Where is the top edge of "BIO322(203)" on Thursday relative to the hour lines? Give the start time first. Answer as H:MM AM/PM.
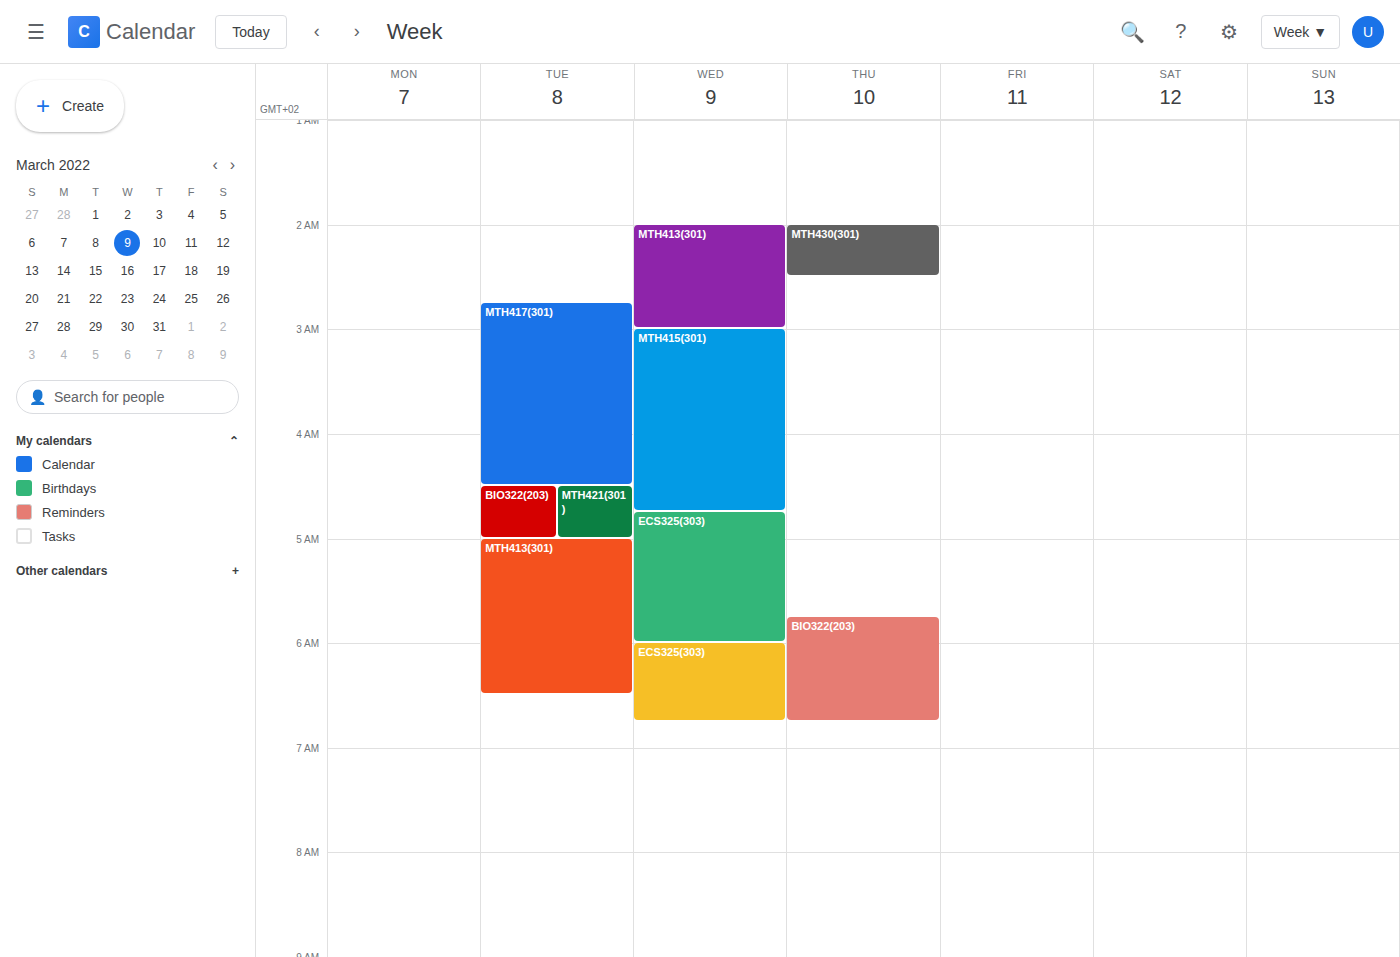
5:45 AM -- neither: three quarters of the way from the 5 AM line to the 6 AM line.